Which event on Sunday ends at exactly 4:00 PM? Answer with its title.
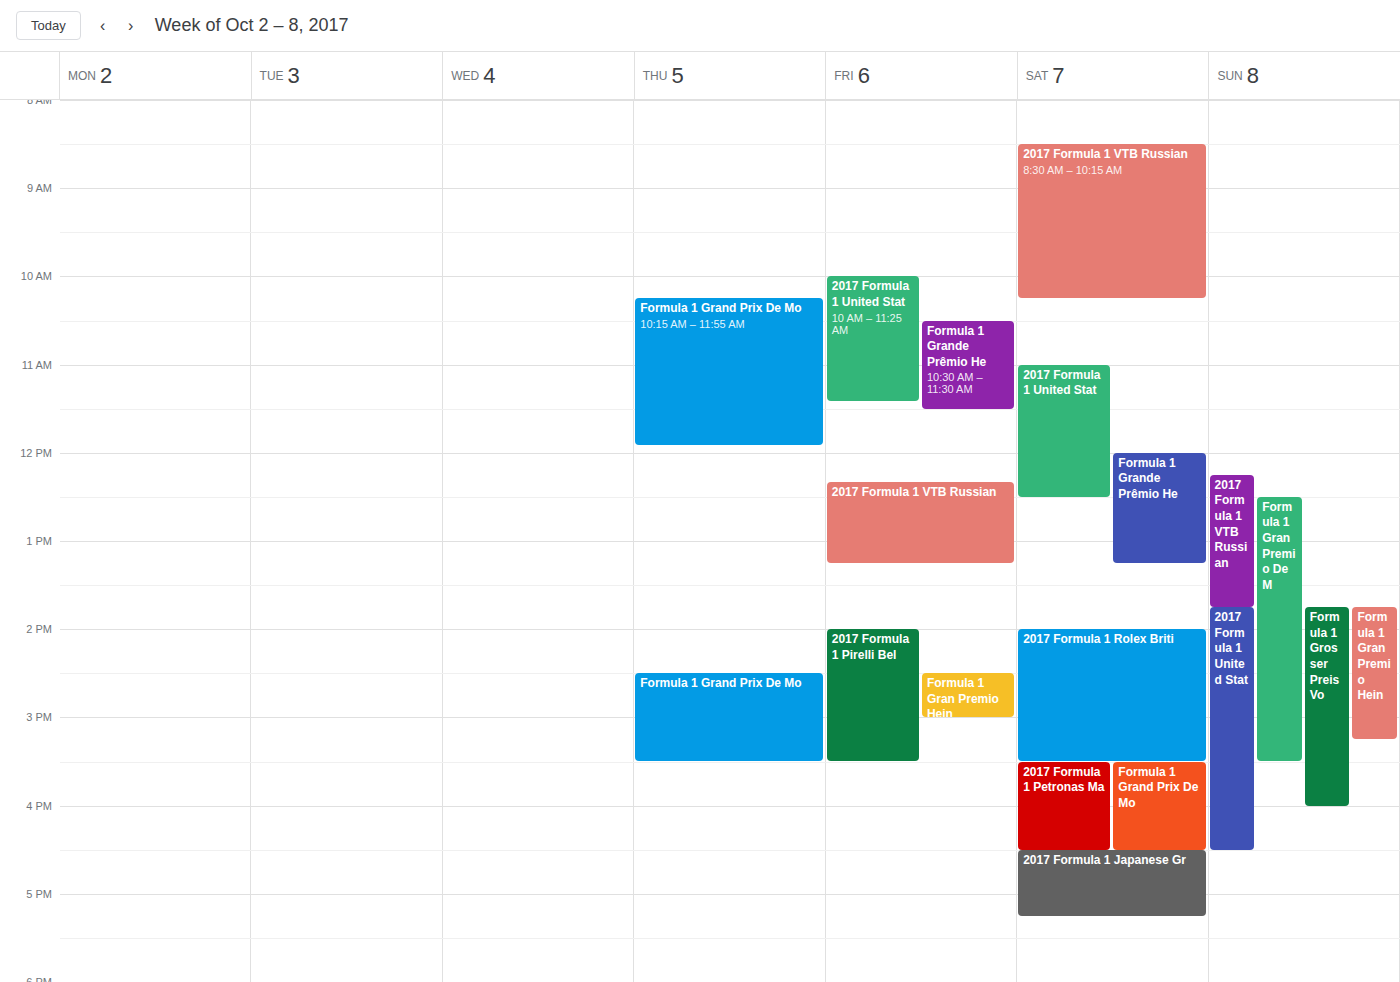
"Formula 1 Grosser Preis Vo"